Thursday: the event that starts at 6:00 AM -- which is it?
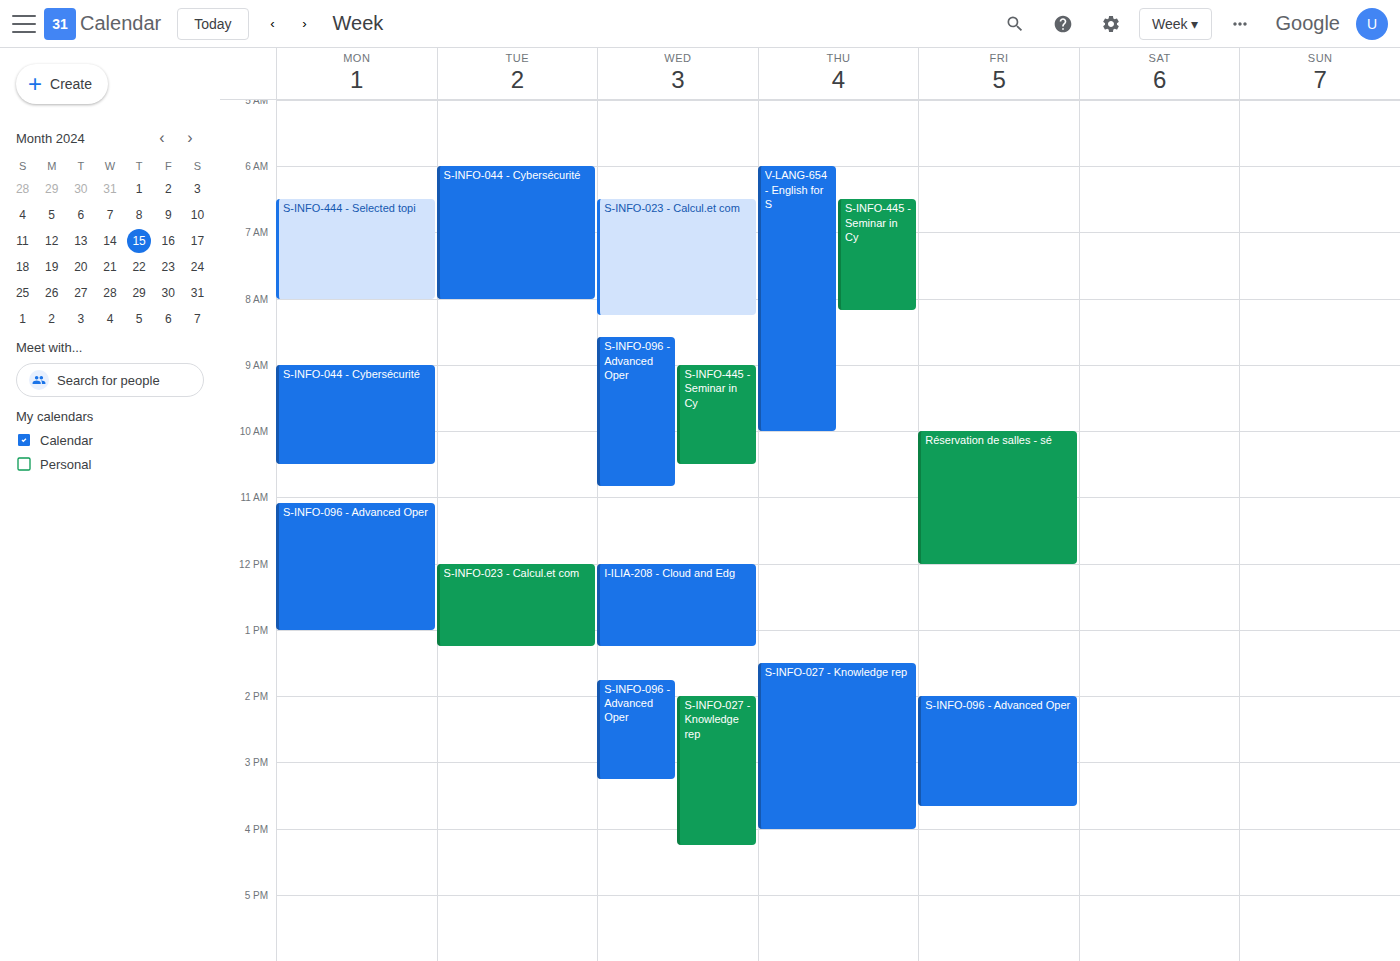
"V-LANG-654 - English for S"